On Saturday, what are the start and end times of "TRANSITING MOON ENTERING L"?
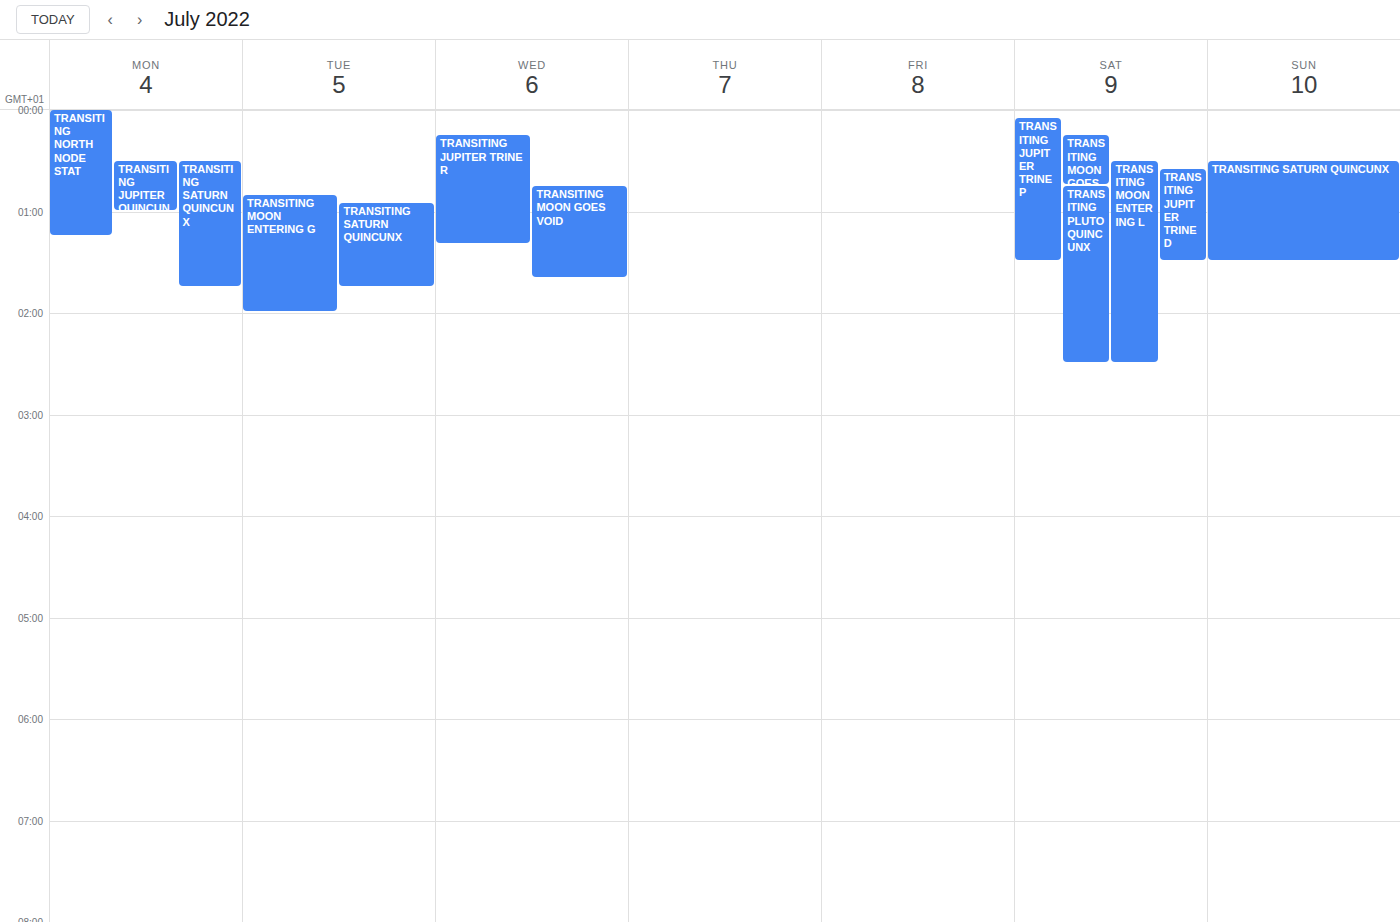
12:30 AM to 2:30 AM